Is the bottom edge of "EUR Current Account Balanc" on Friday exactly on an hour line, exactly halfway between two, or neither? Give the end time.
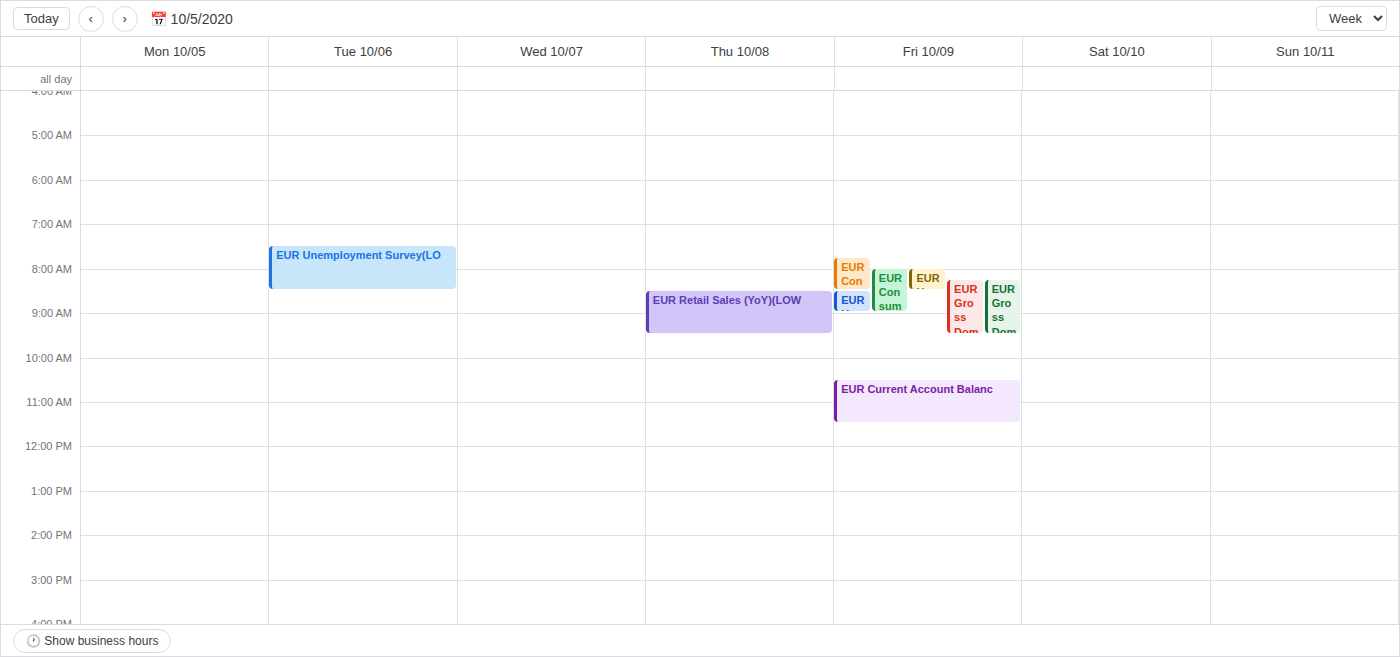
11:30 -- halfway between the 11:00 and 12:00 lines.